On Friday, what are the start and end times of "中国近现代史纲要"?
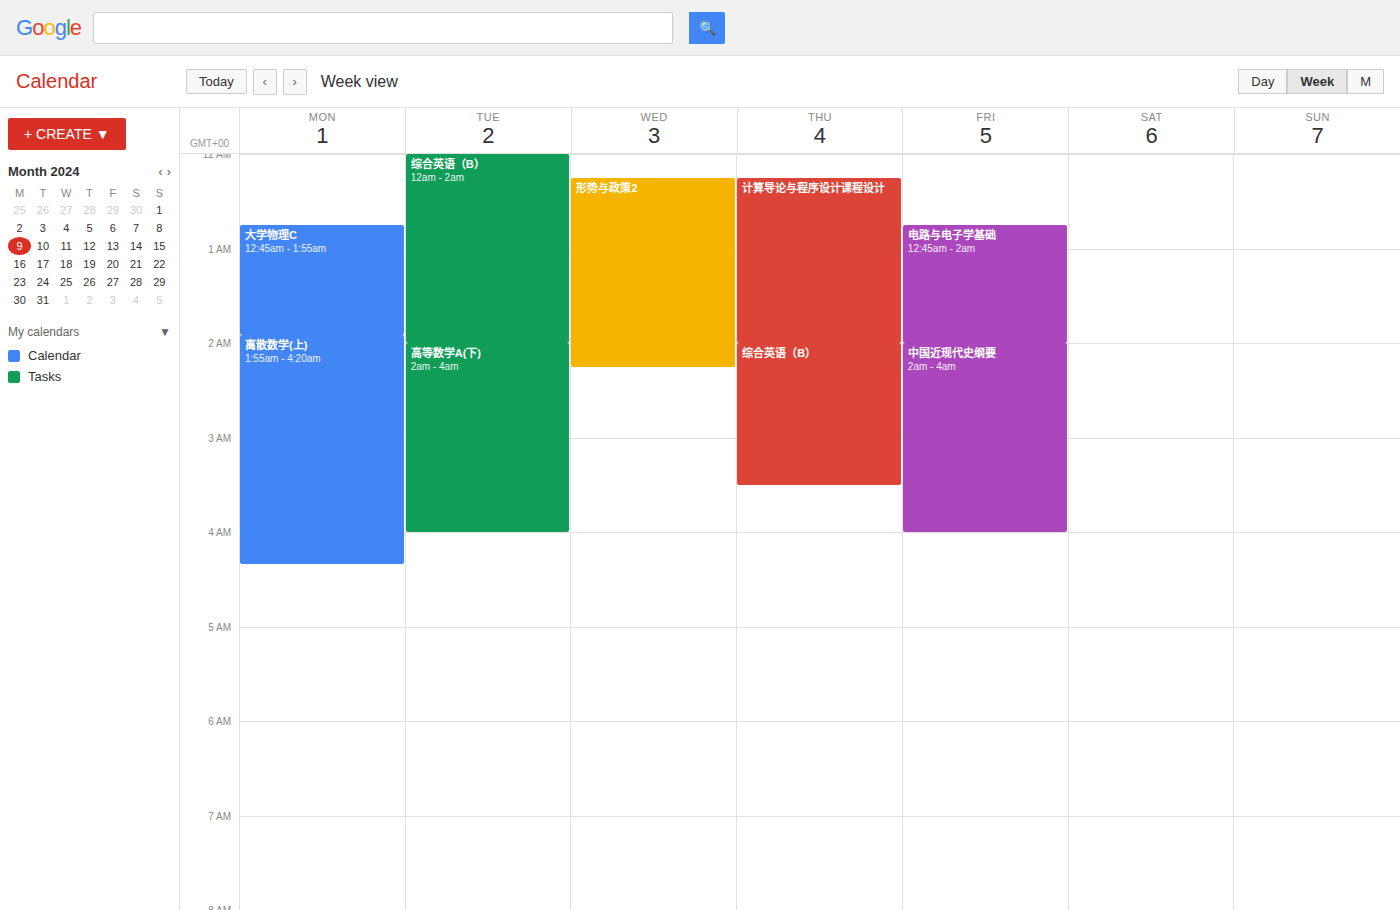
2:00 AM to 4:00 AM